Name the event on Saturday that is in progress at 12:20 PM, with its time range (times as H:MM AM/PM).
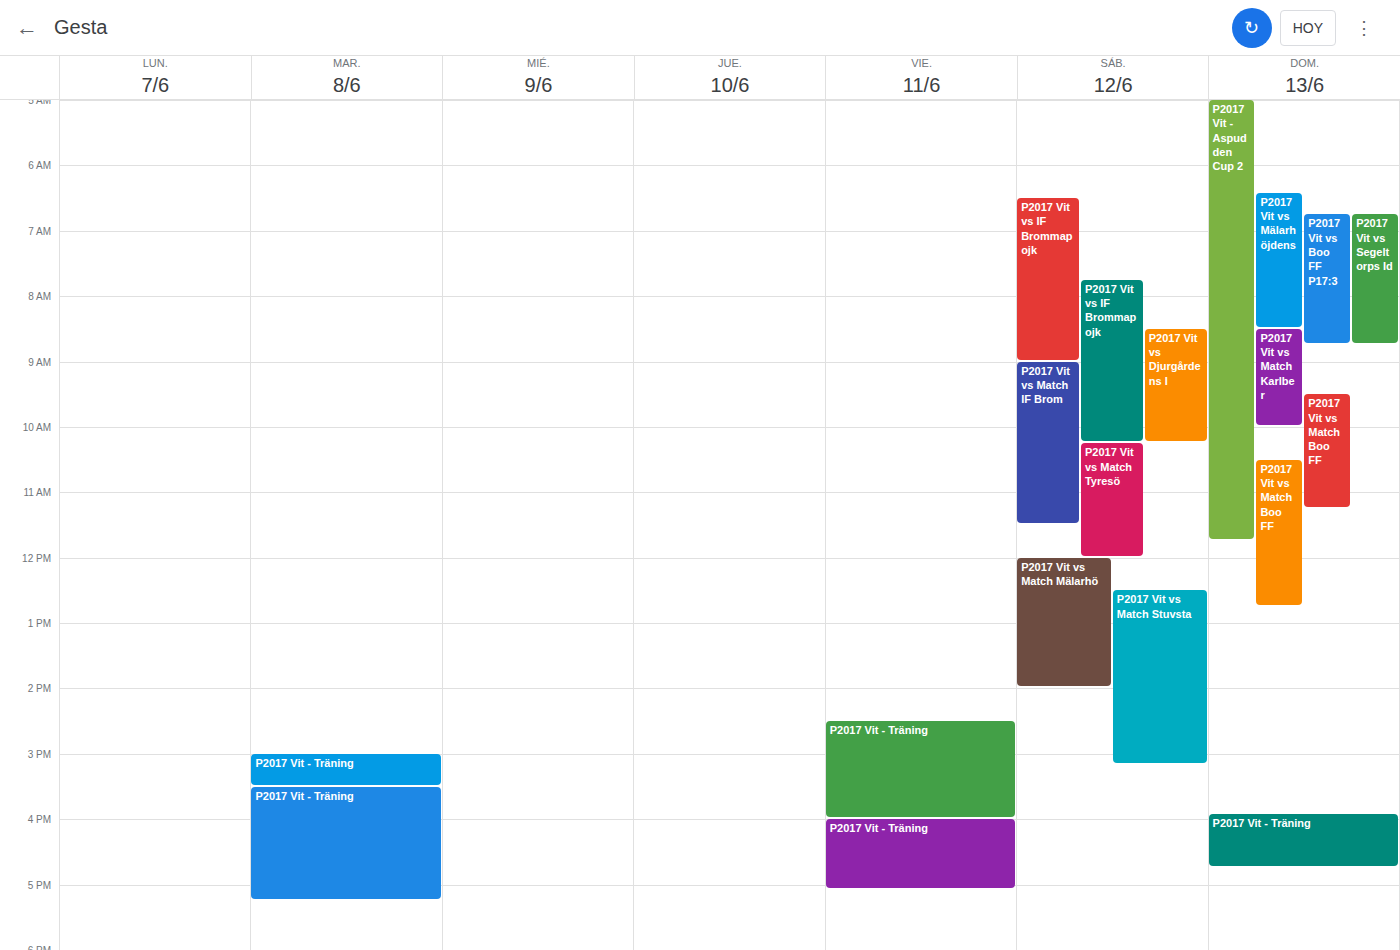
"P2017 Vit vs Match Mälarhö", 12:00 PM to 2:00 PM